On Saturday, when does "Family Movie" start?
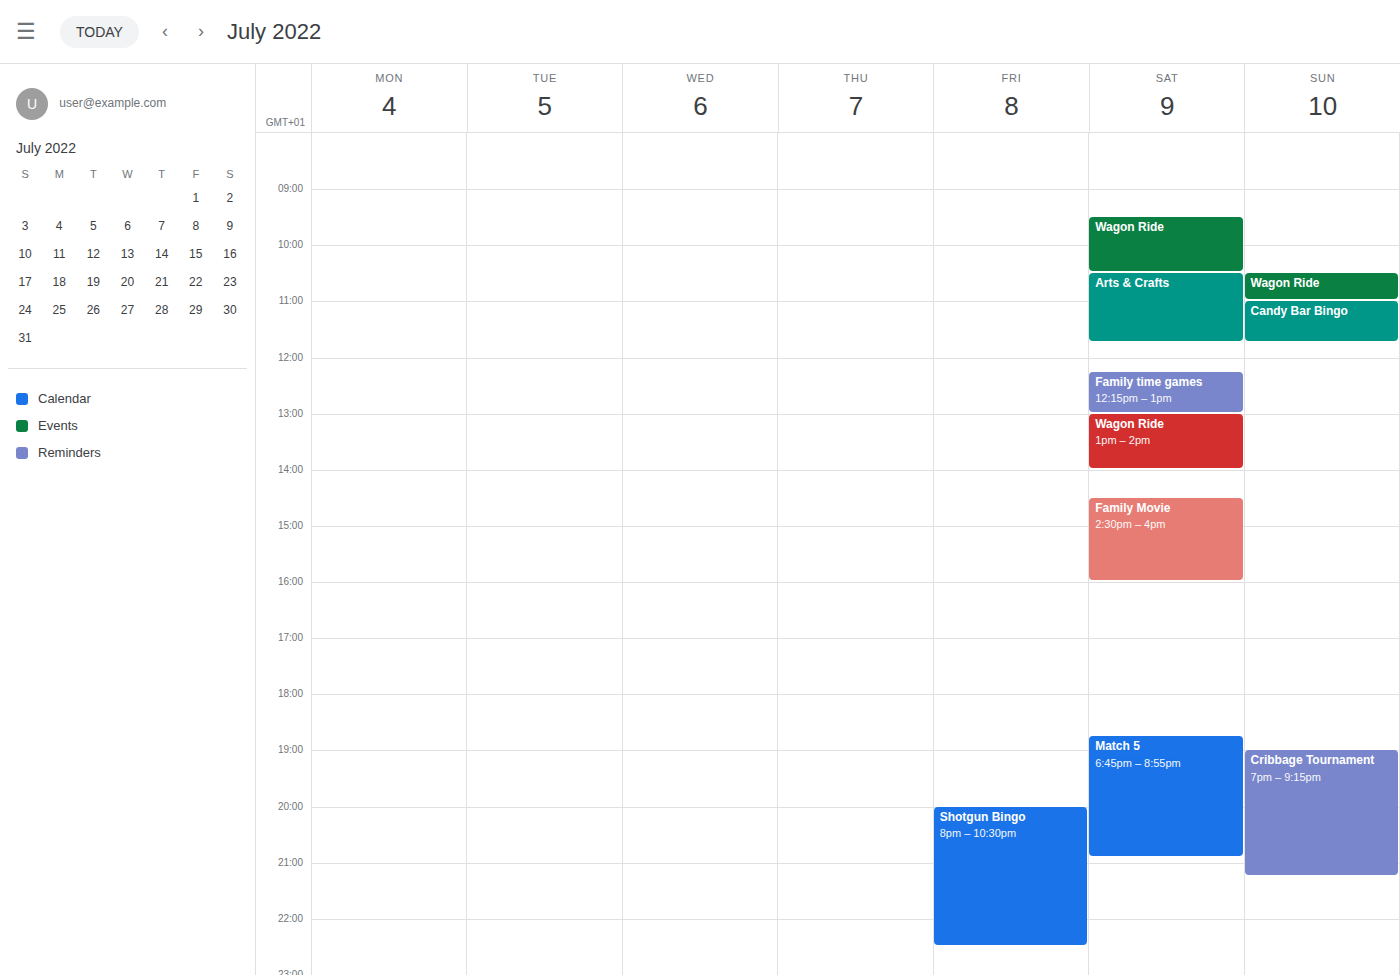
2:30 PM